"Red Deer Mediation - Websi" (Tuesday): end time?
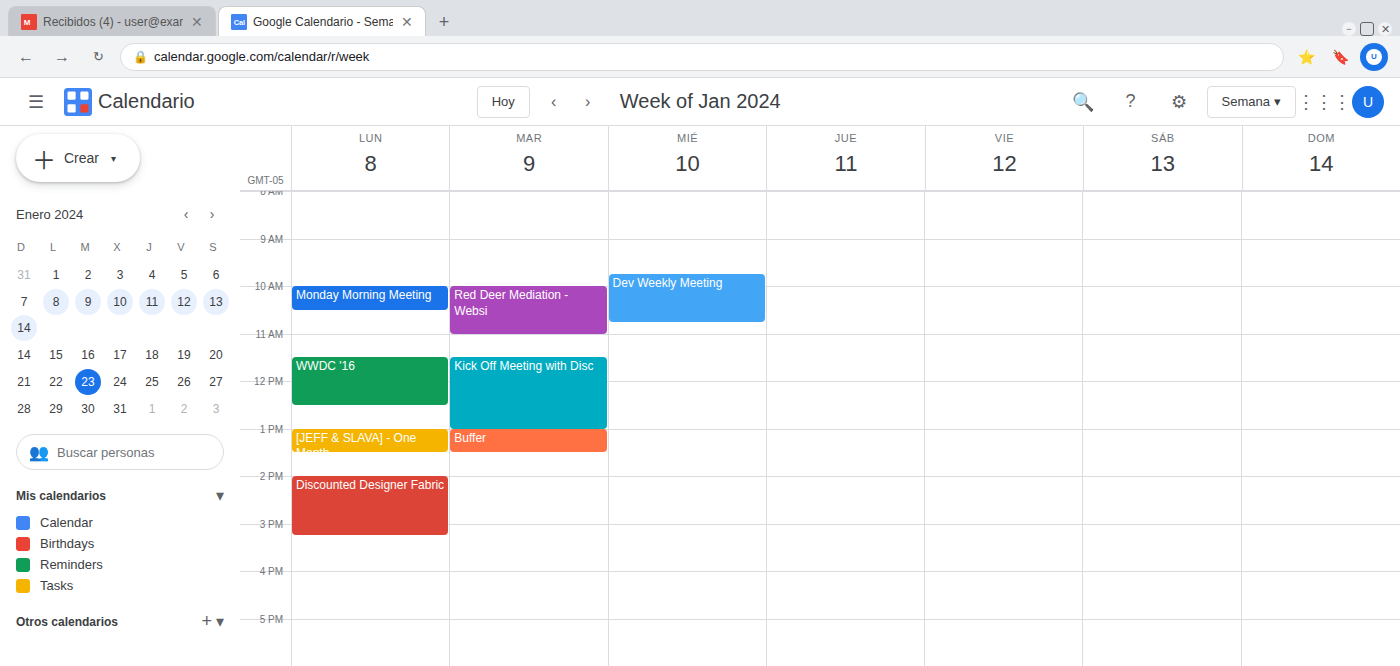
11:00 AM